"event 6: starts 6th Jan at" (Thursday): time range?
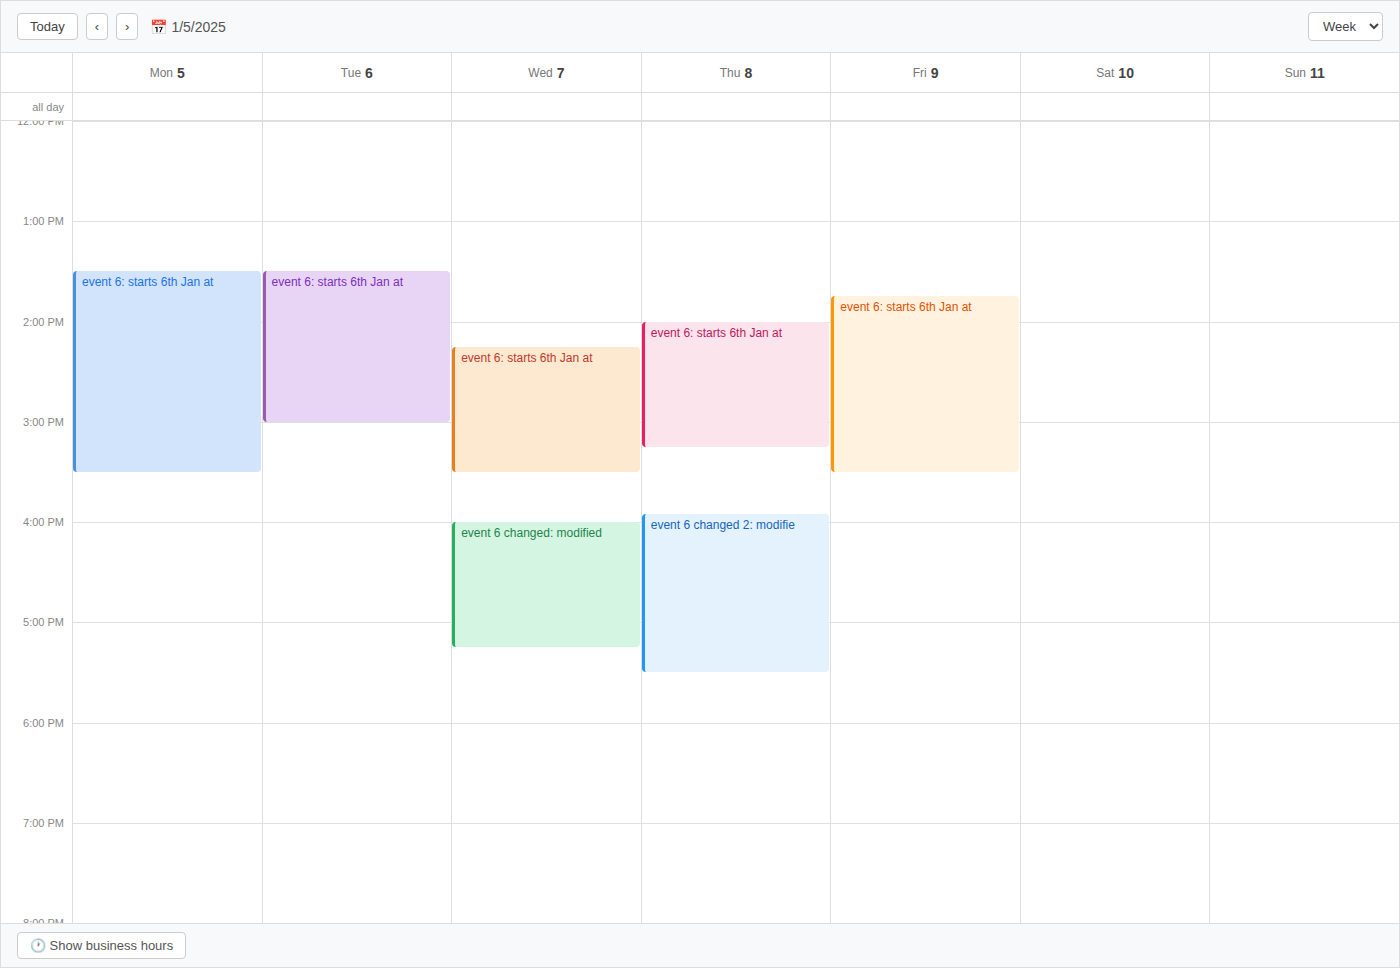
14:00 to 15:15